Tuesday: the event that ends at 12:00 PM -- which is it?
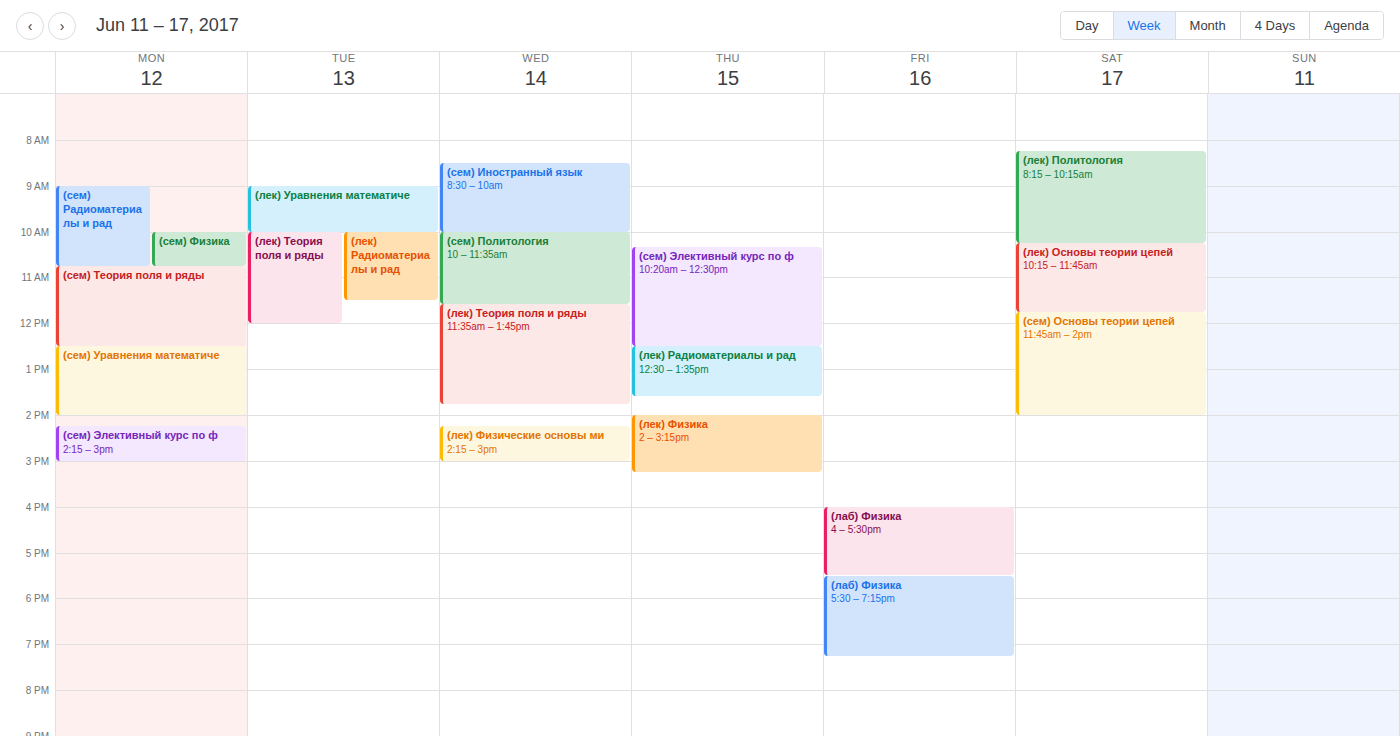
"(лек) Теория поля и ряды"